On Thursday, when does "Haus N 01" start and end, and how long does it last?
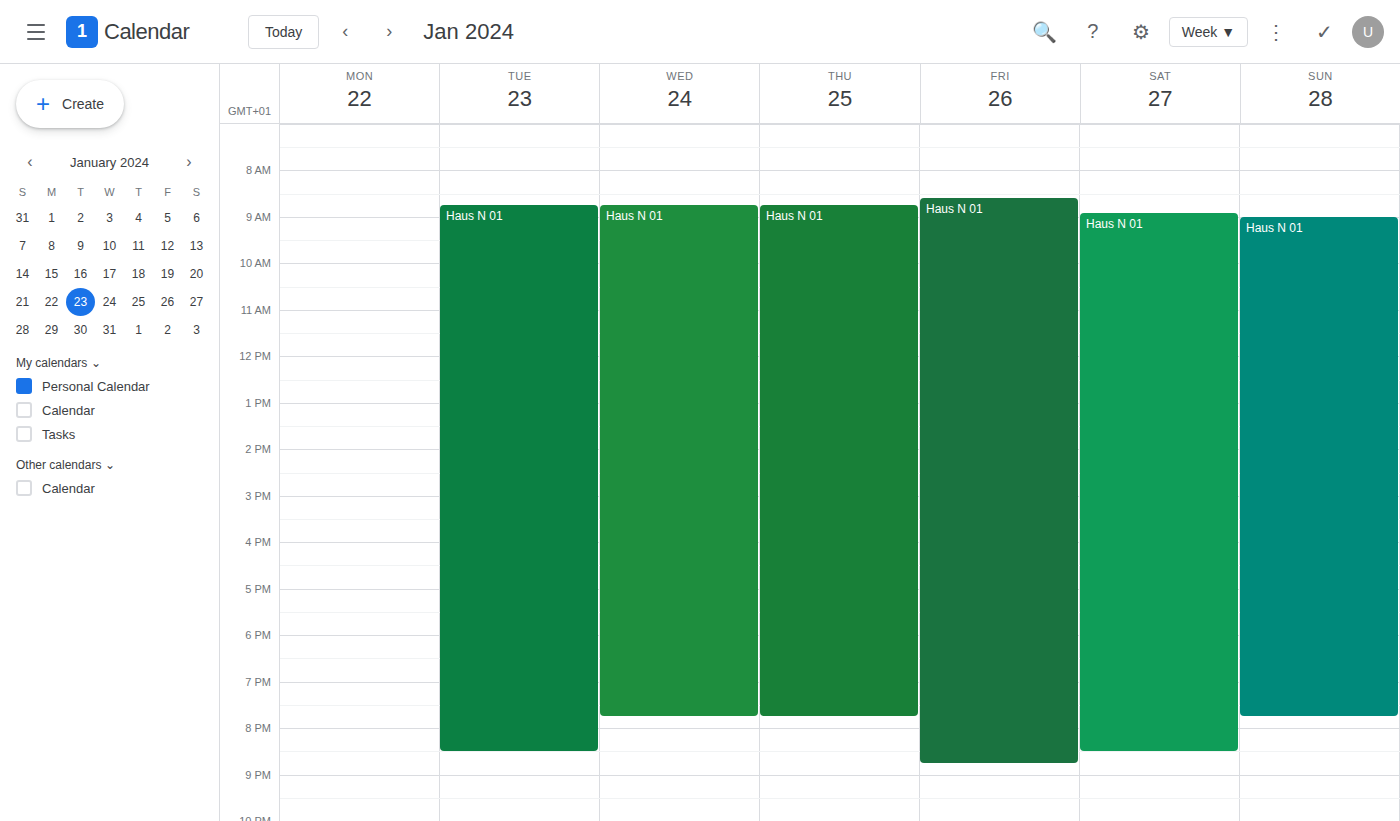
08:45 to 19:45, 11 hours